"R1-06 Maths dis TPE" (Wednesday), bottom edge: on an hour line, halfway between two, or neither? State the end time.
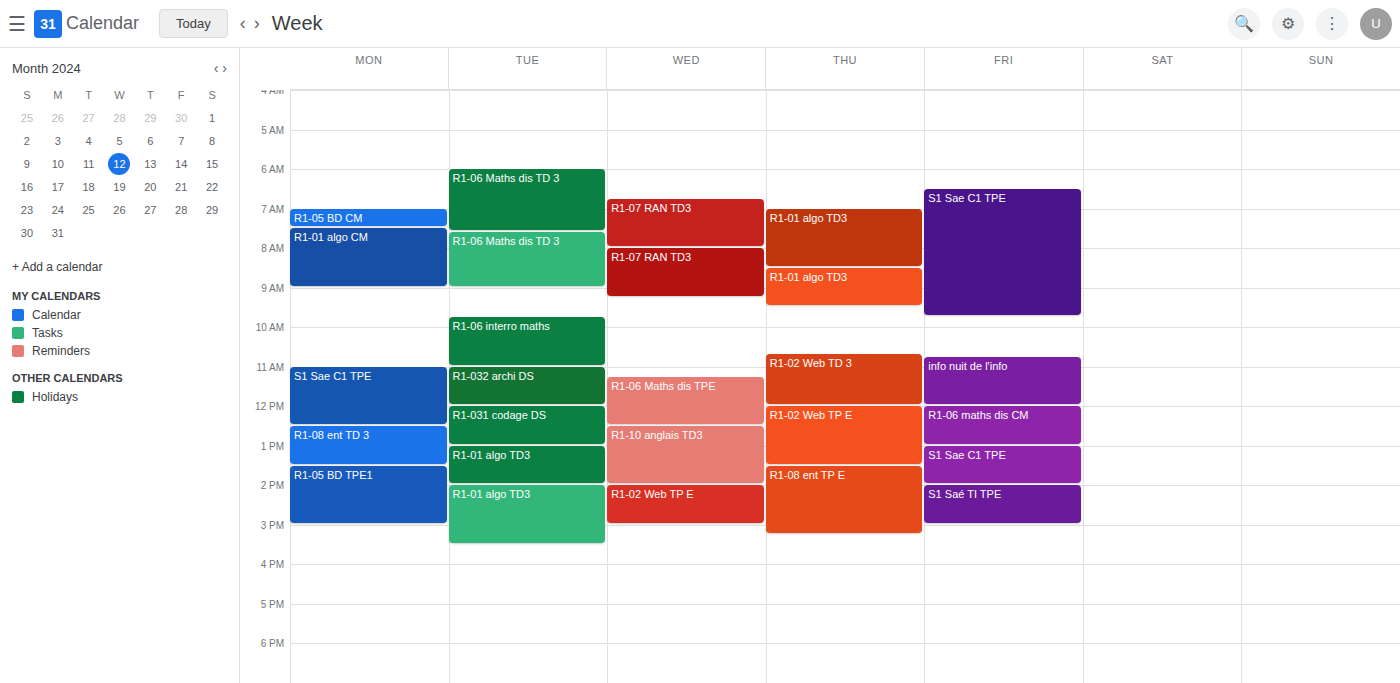
12:30 PM -- halfway between the 12 PM and 1 PM lines.